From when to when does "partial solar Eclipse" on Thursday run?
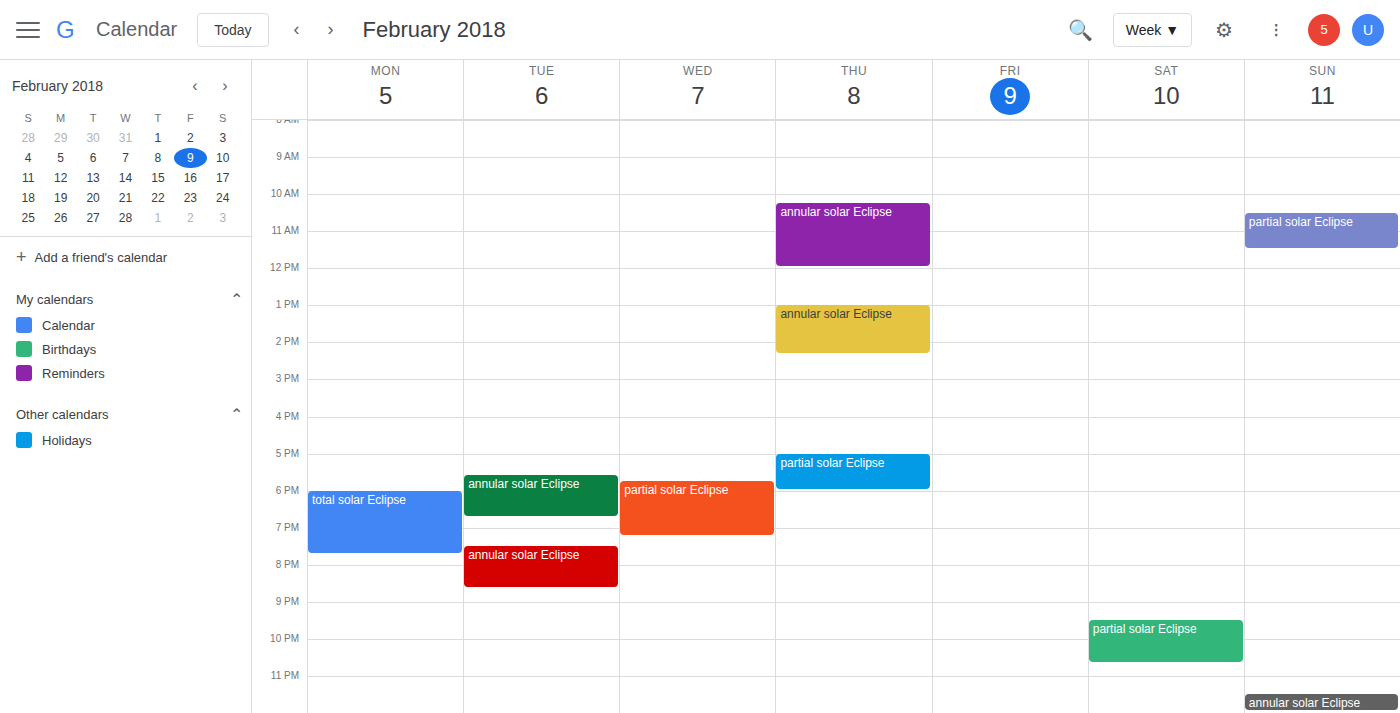
5:00 PM to 6:00 PM